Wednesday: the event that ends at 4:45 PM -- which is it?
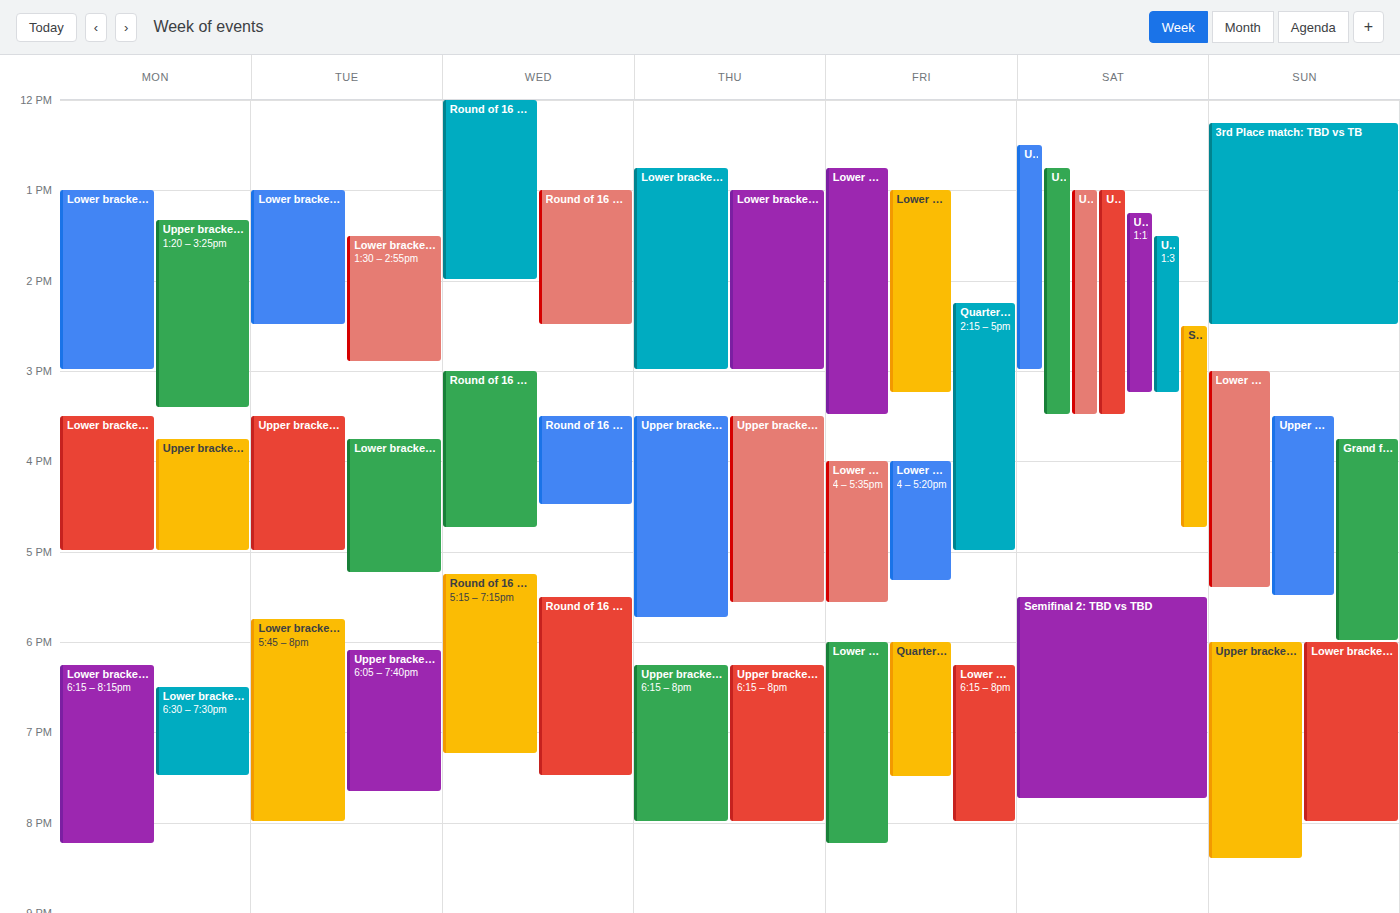
"Round of 16 match 6: FUT v"